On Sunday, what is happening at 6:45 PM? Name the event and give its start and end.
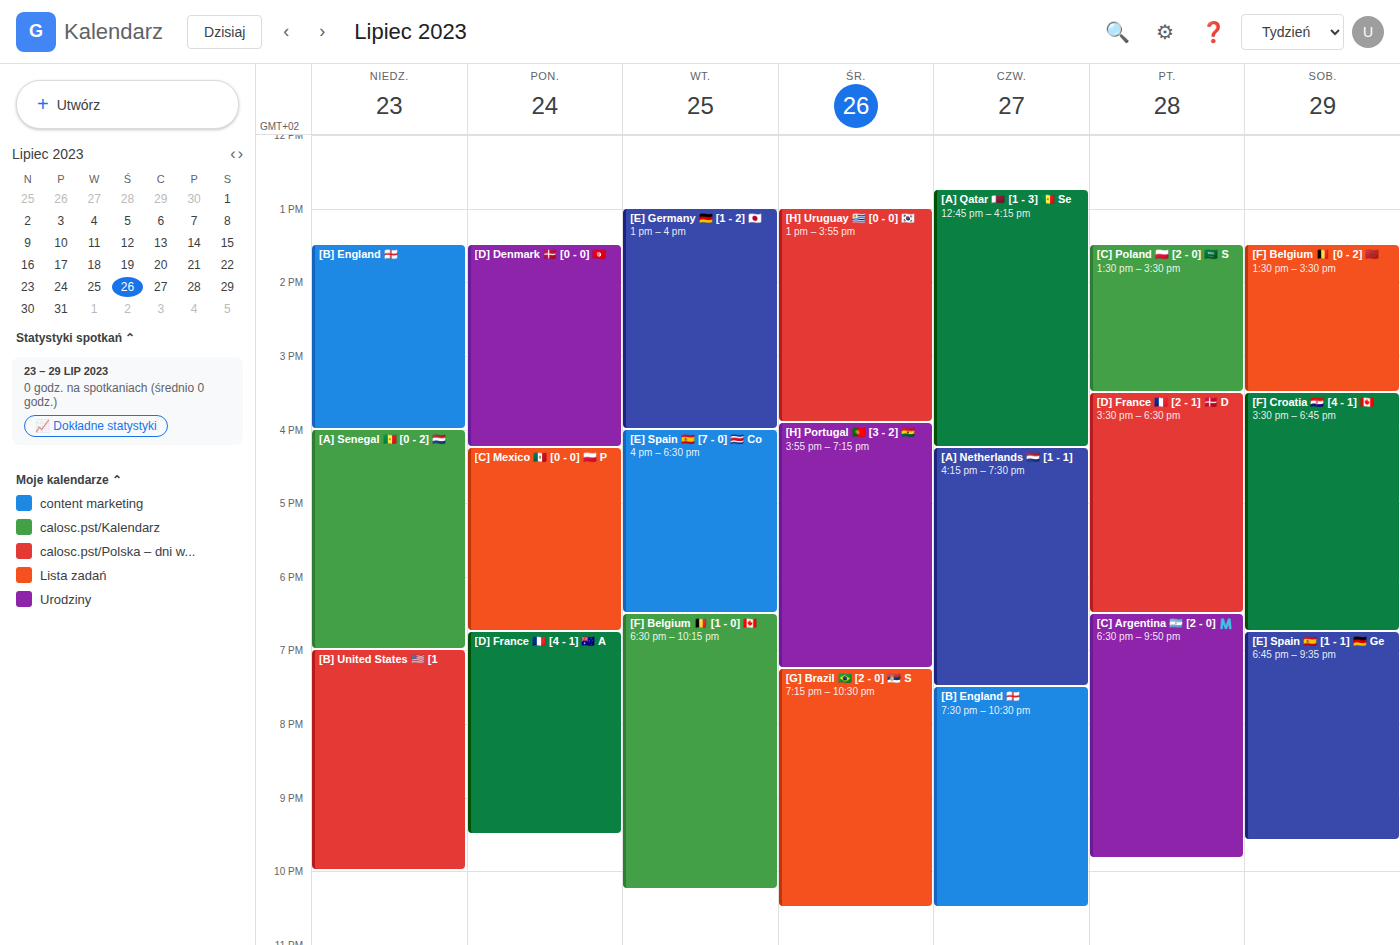
"[A] Senegal 🇸🇳 [0 - 2] 🇳🇱", 4:00 PM to 7:00 PM